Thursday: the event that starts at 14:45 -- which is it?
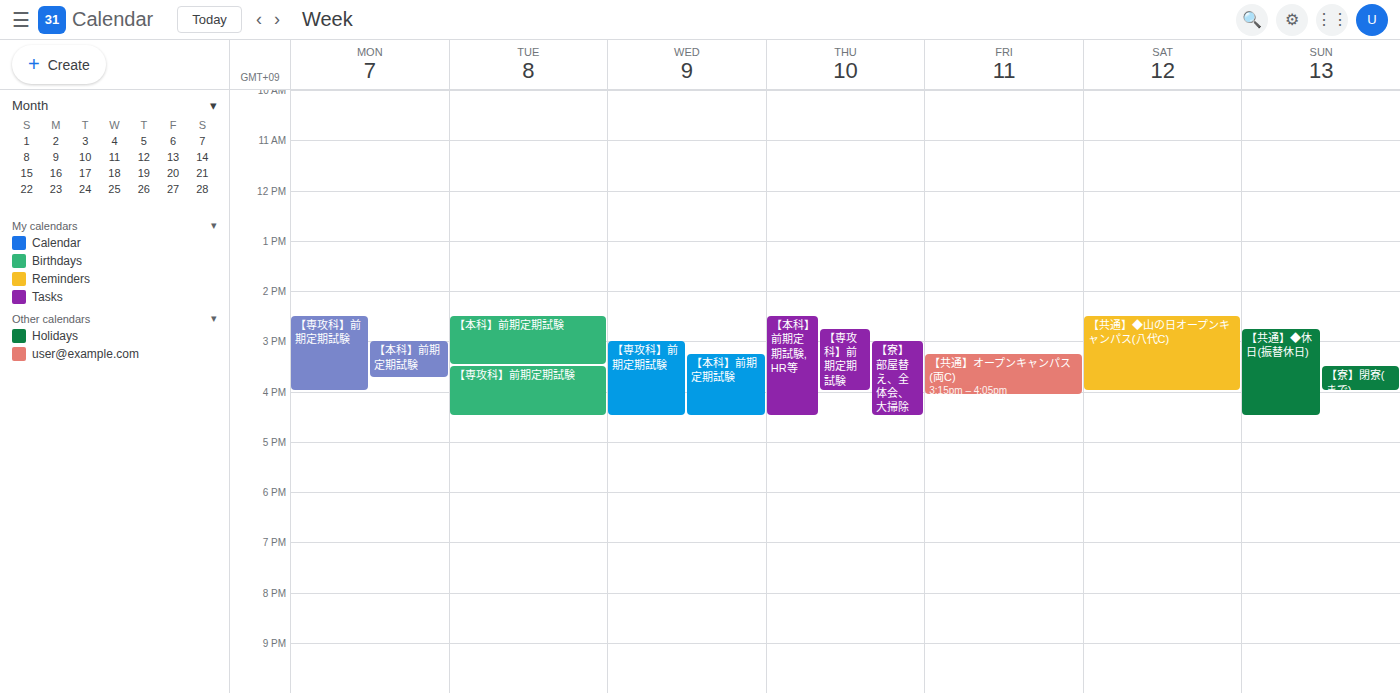
"【専攻科】前期定期試験"